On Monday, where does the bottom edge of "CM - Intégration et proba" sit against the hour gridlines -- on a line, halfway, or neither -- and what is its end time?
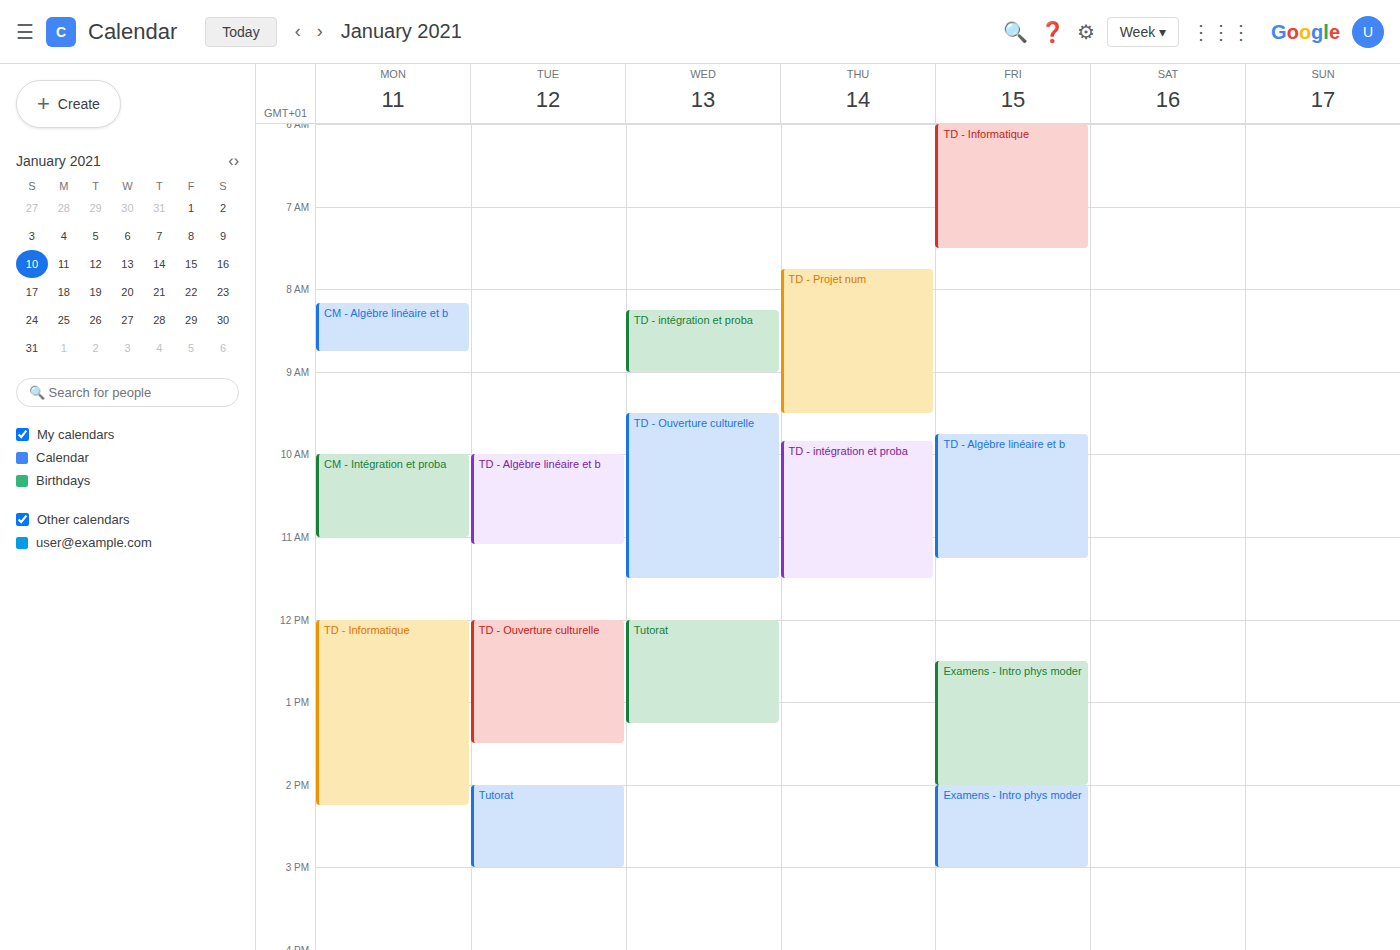
11:00 AM -- exactly on the 11 AM line.